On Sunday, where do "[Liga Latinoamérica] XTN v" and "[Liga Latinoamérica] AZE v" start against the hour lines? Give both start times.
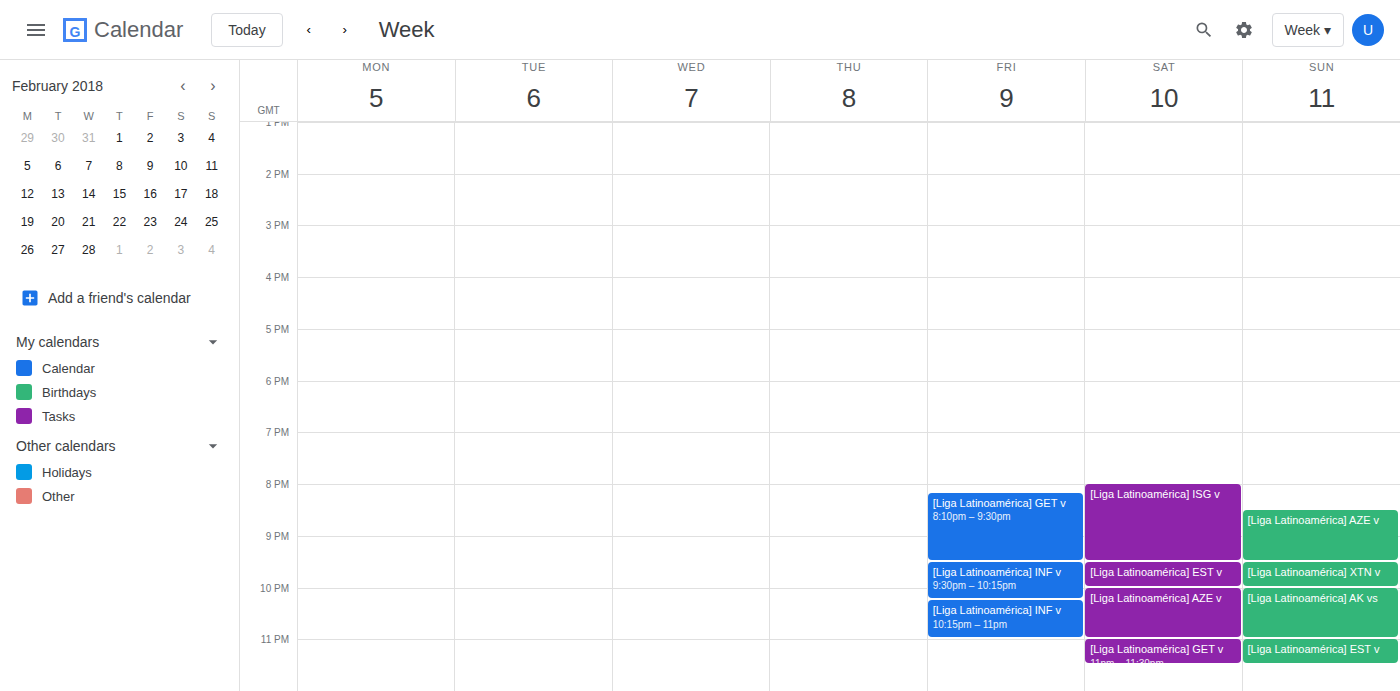
"[Liga Latinoamérica] XTN v": 9:30 PM, halfway between the 9 PM and 10 PM lines. "[Liga Latinoamérica] AZE v": 8:30 PM, halfway between the 8 PM and 9 PM lines.